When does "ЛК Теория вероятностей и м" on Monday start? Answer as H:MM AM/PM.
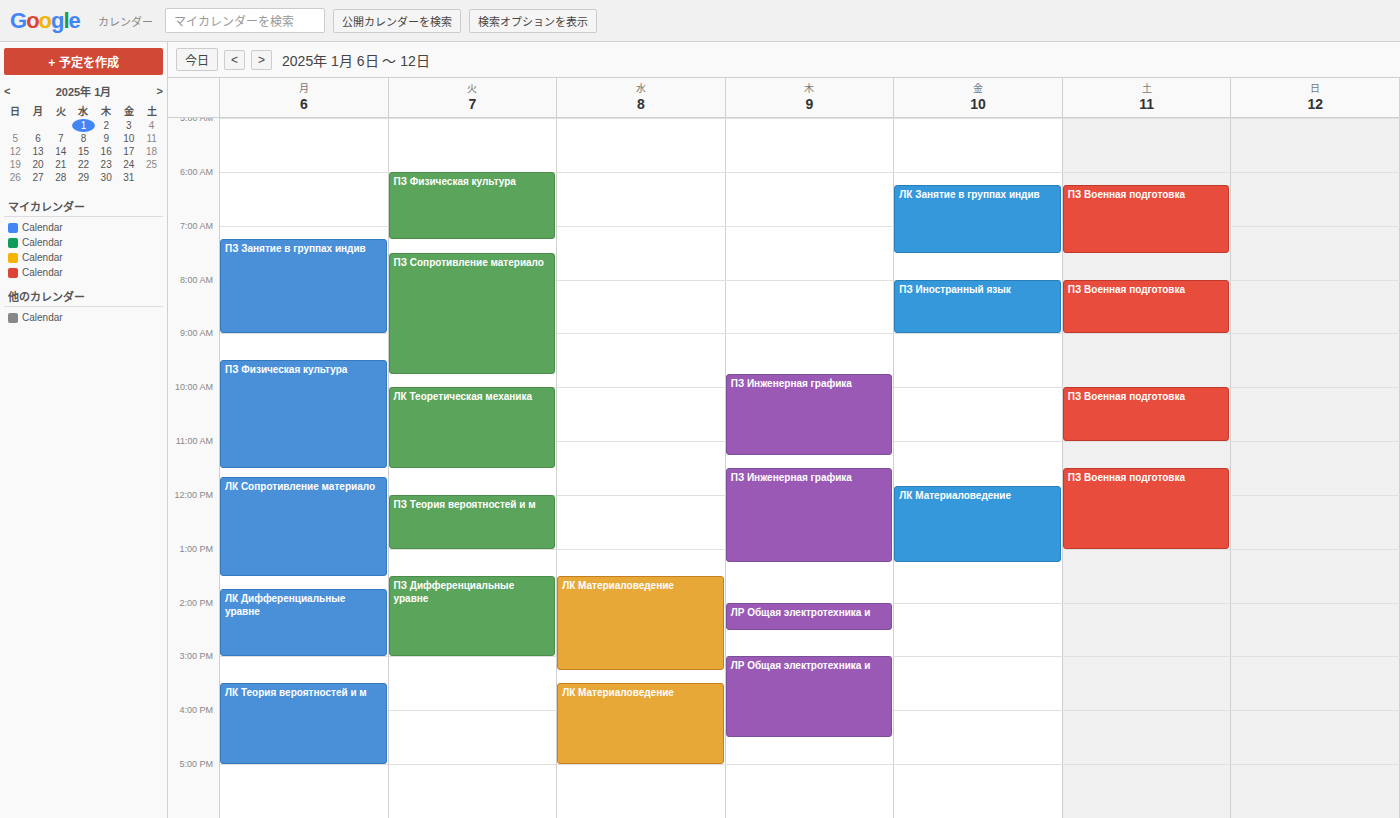
3:30 PM